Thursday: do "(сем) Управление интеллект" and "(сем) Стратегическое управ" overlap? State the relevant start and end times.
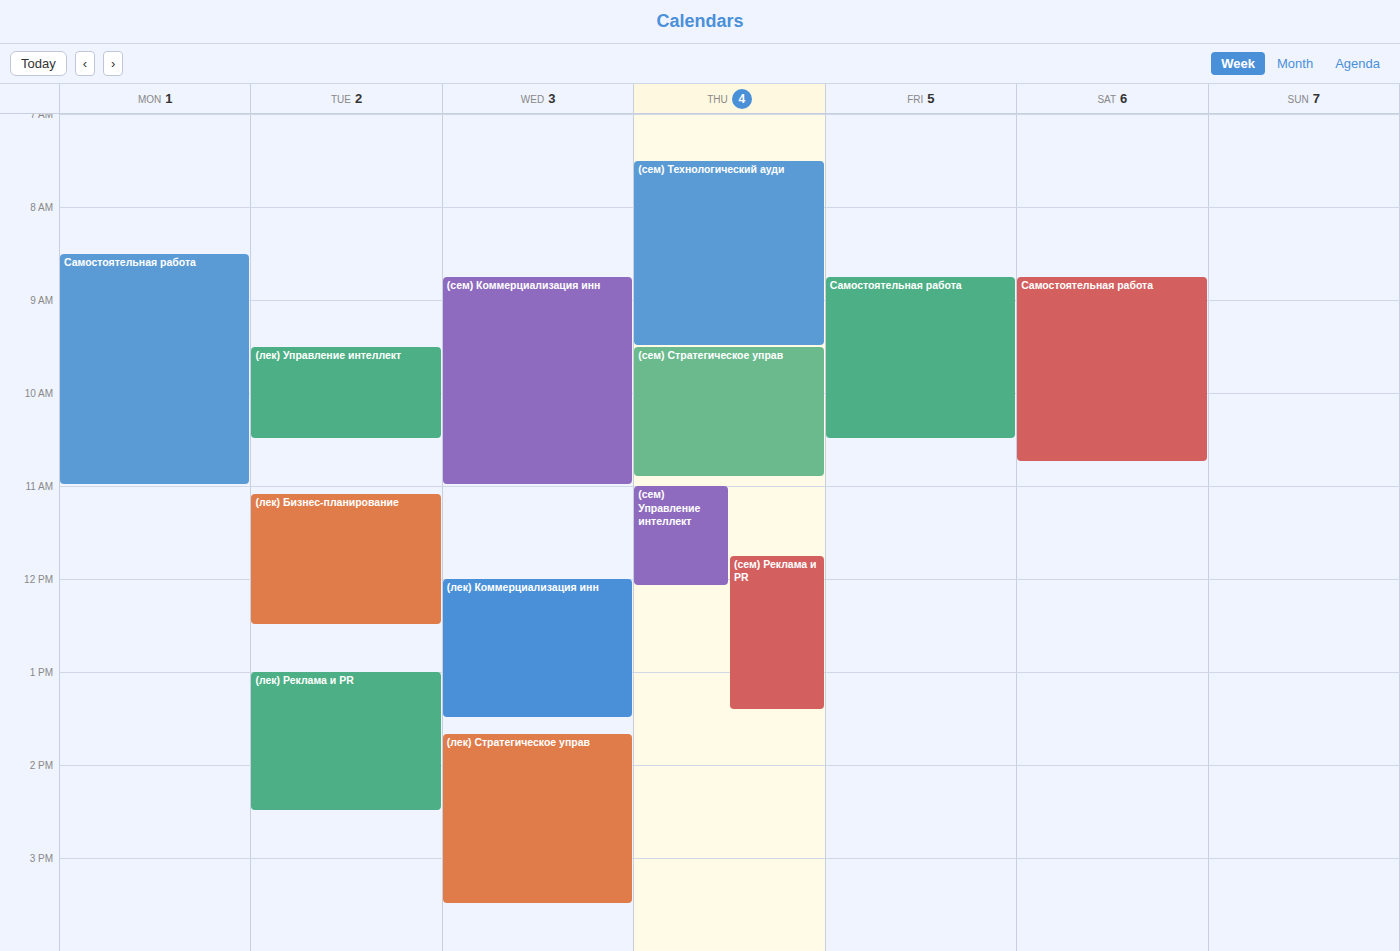
"(сем) Стратегическое управ" ends at 10:55 AM and "(сем) Управление интеллект" starts at 11:00 AM -- no overlap.